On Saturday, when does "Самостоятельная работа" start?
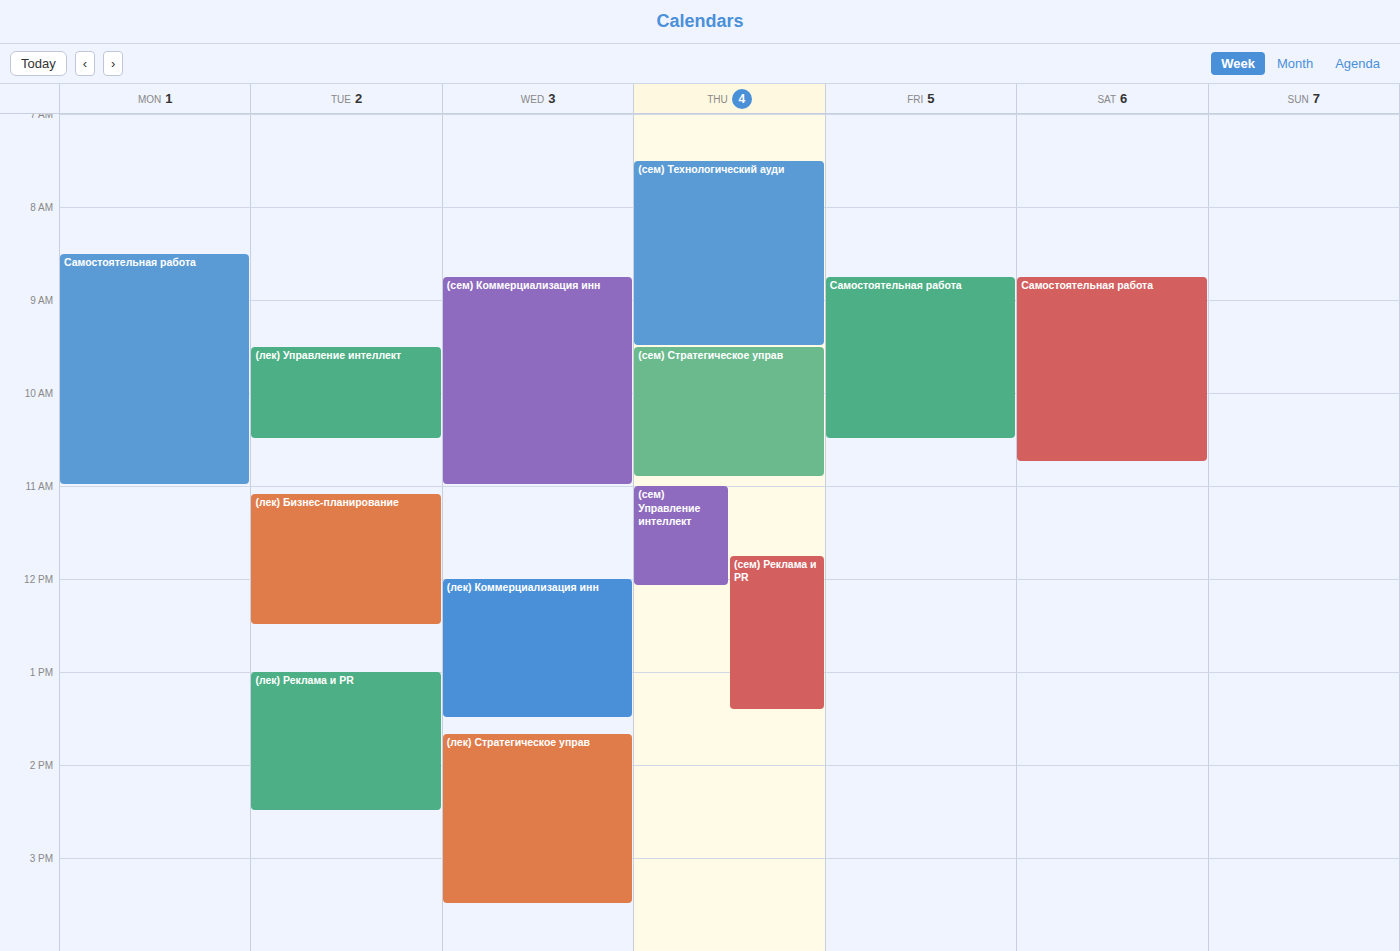
8:45 AM